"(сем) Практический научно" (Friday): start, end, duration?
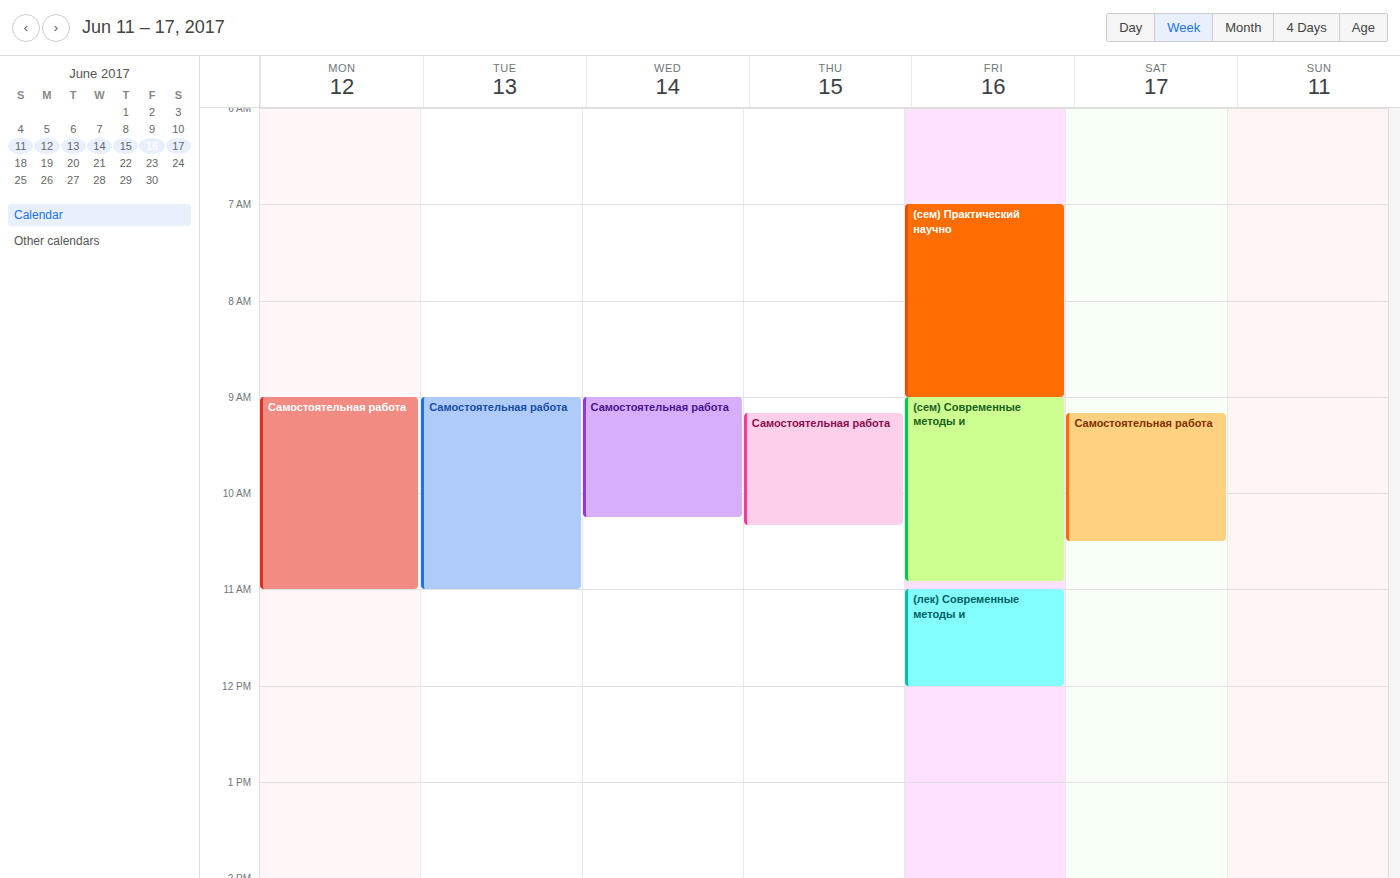
07:00 to 09:00, 2 hours